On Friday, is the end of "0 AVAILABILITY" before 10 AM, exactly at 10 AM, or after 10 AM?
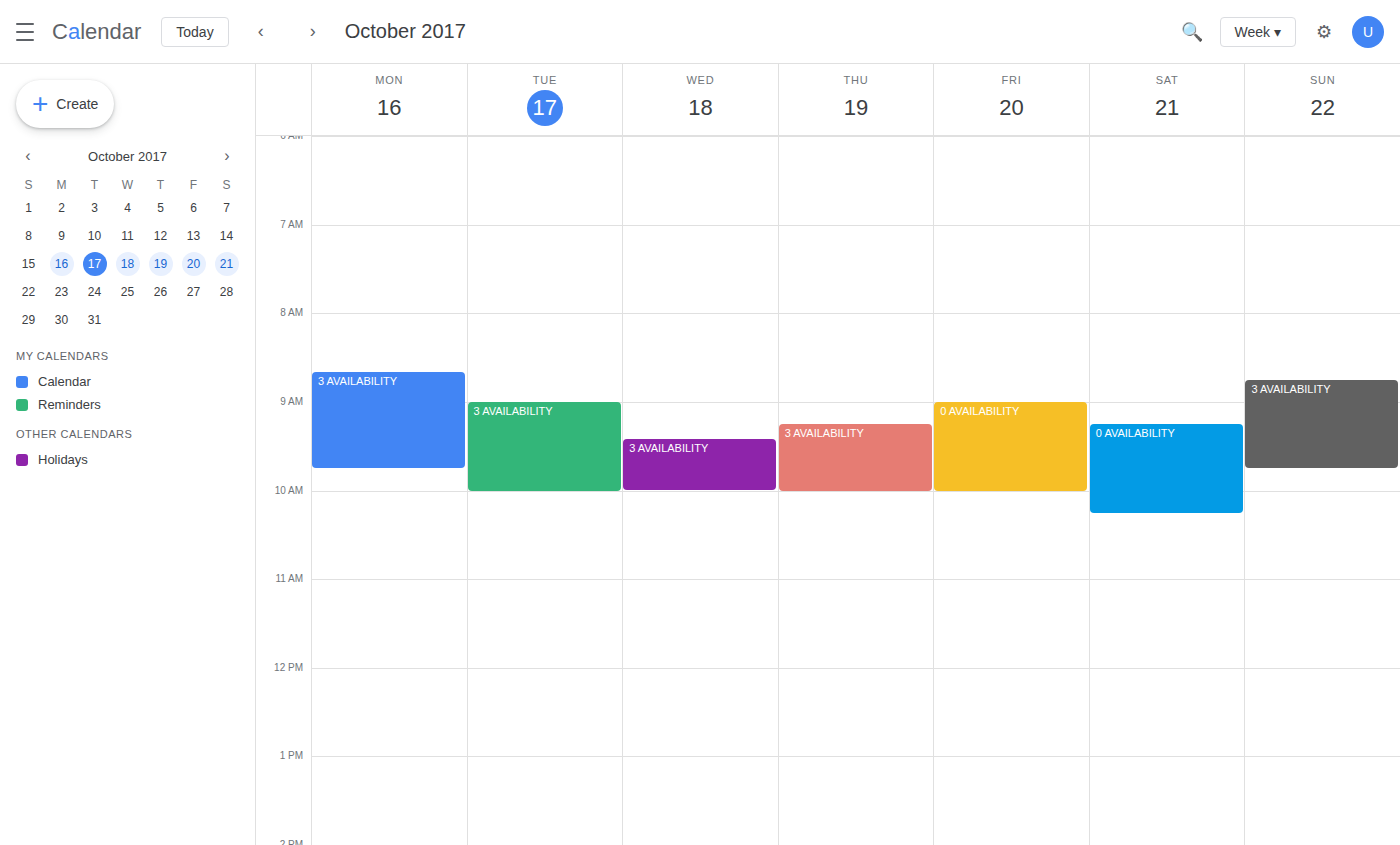
10:00 AM -- exactly at 10 AM, on the 10 AM line.